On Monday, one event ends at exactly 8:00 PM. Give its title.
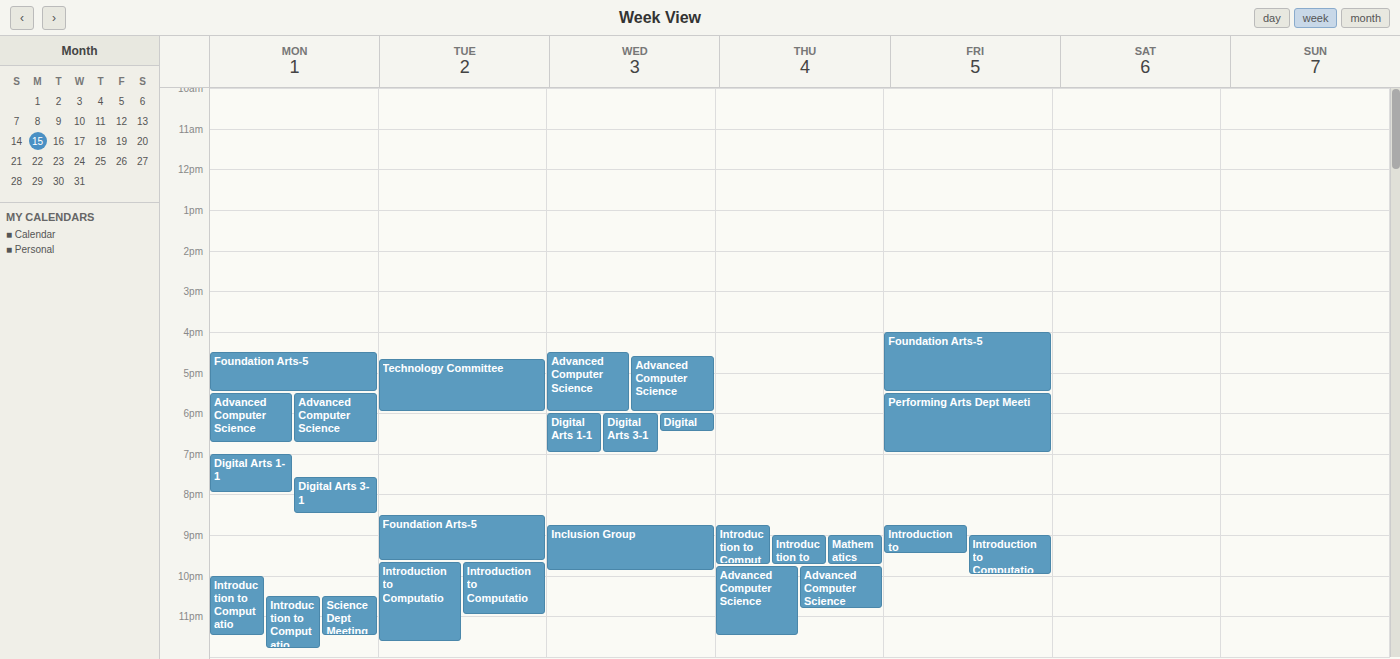
"Digital Arts 1-1"